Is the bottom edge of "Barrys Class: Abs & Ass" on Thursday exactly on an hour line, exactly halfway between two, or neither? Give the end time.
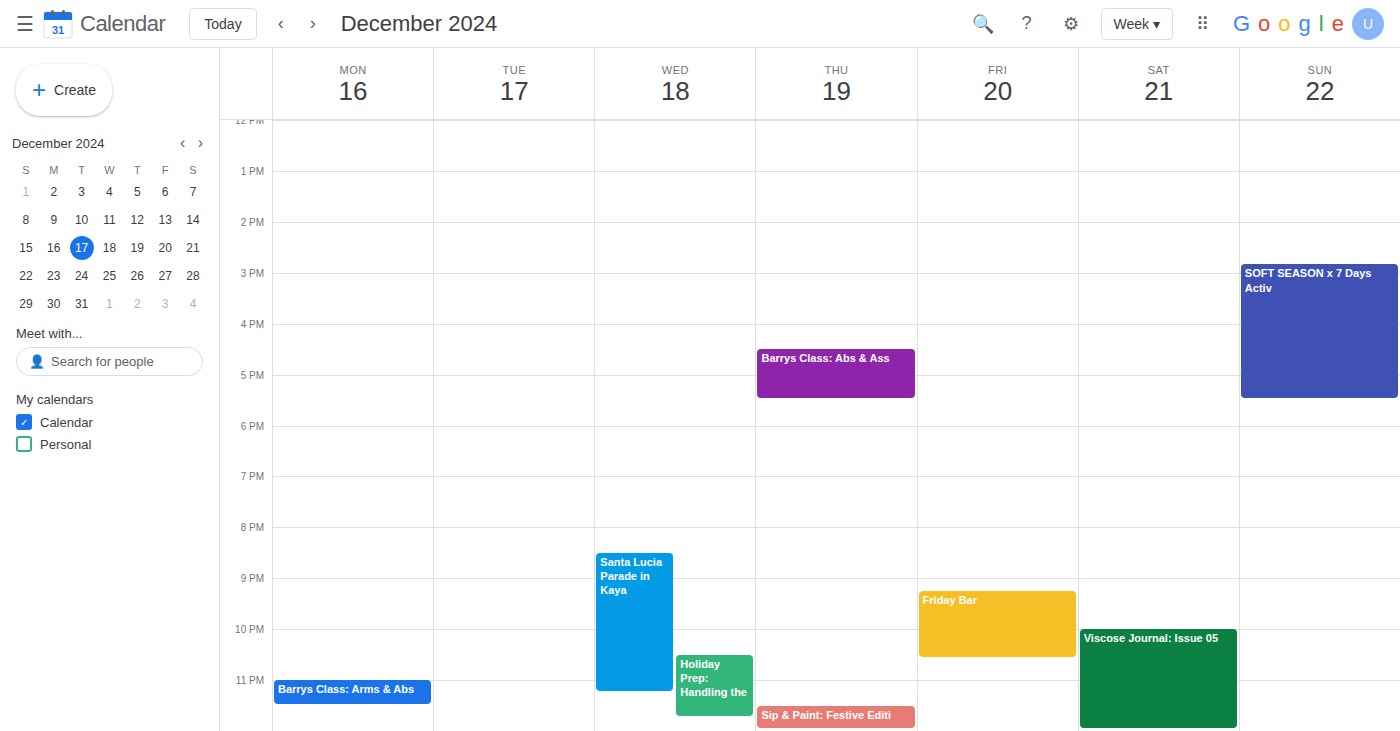
5:30 PM -- halfway between the 5 PM and 6 PM lines.